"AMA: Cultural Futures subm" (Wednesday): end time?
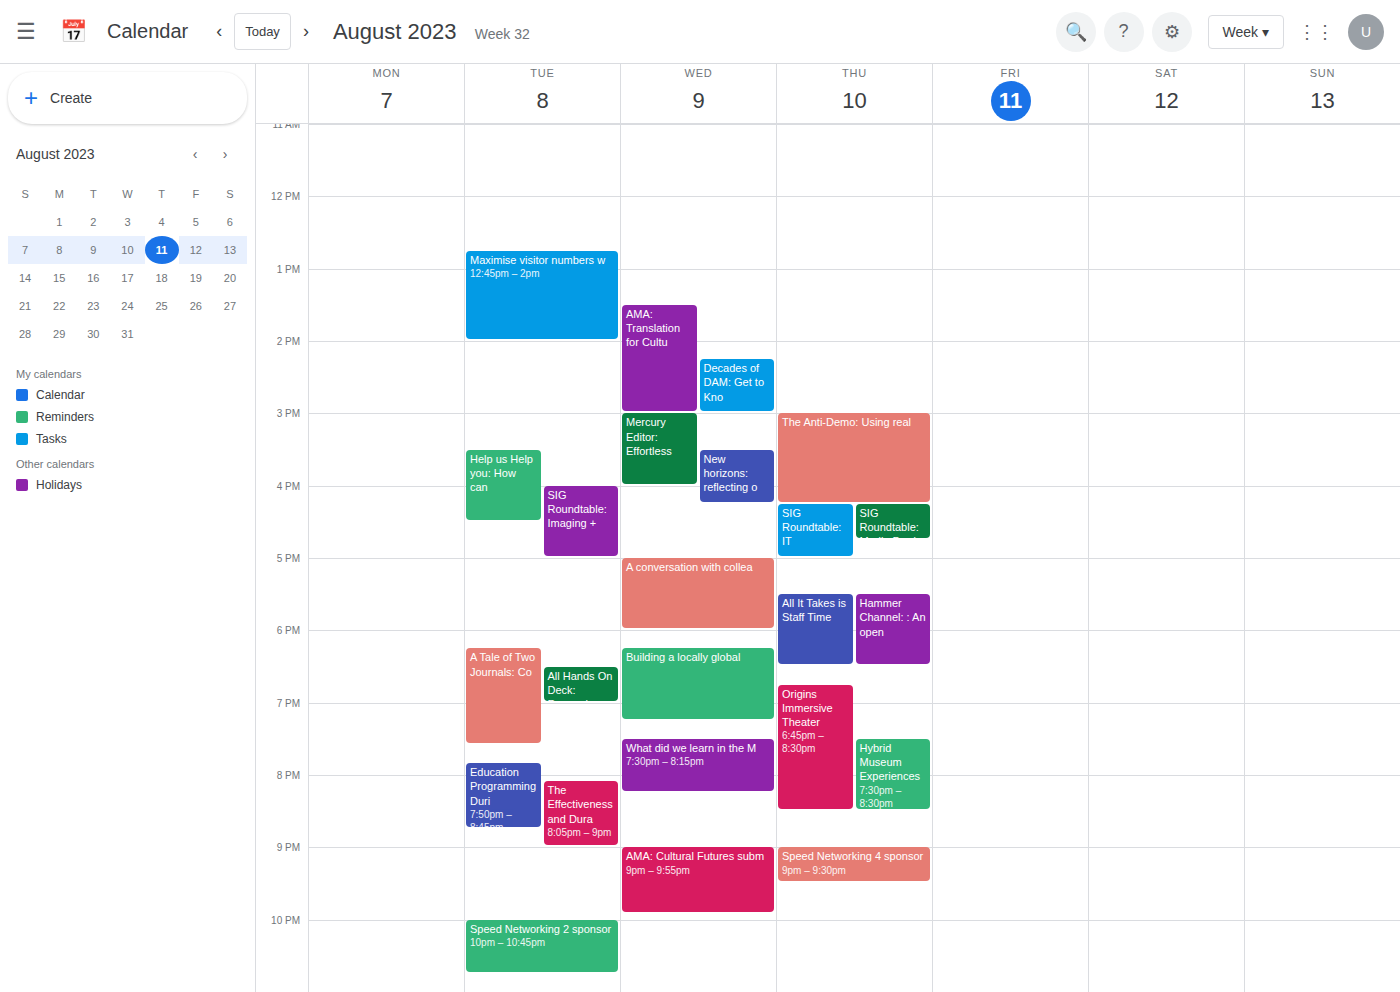
9:55 PM